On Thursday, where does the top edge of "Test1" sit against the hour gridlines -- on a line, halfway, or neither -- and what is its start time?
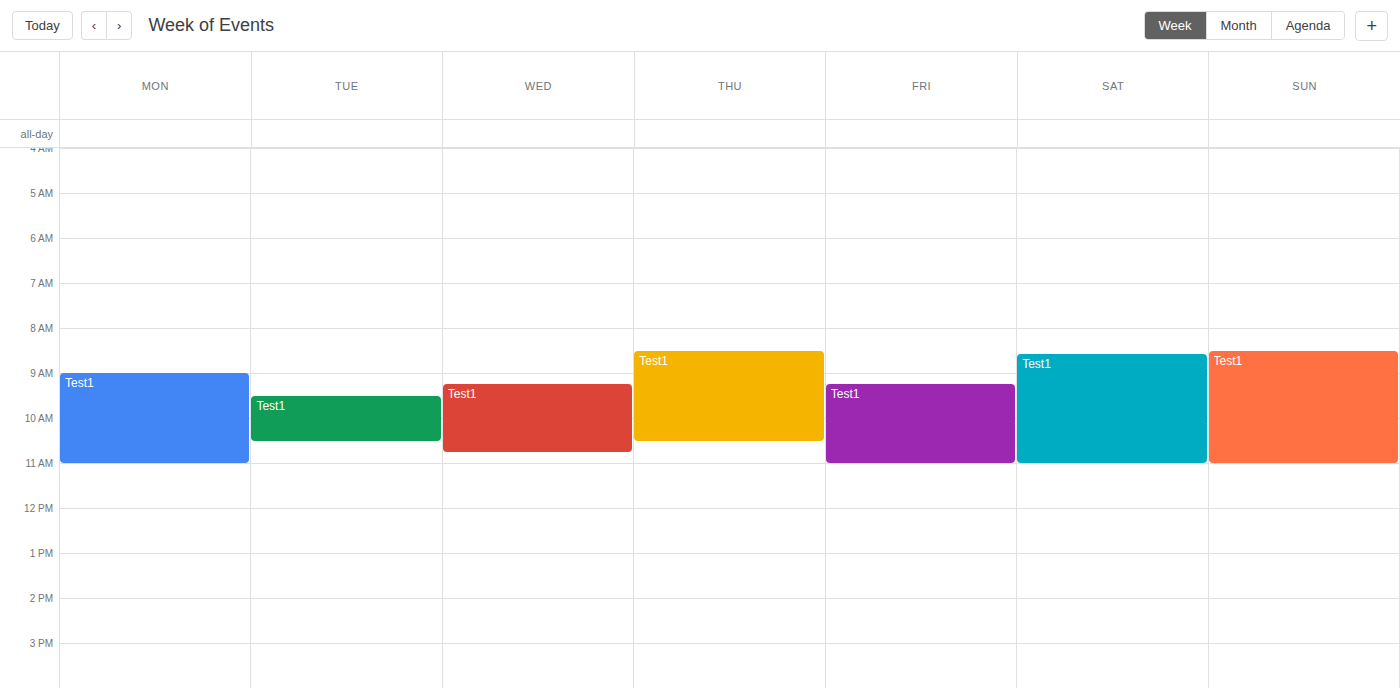
8:30 AM -- halfway between the 8 AM and 9 AM lines.